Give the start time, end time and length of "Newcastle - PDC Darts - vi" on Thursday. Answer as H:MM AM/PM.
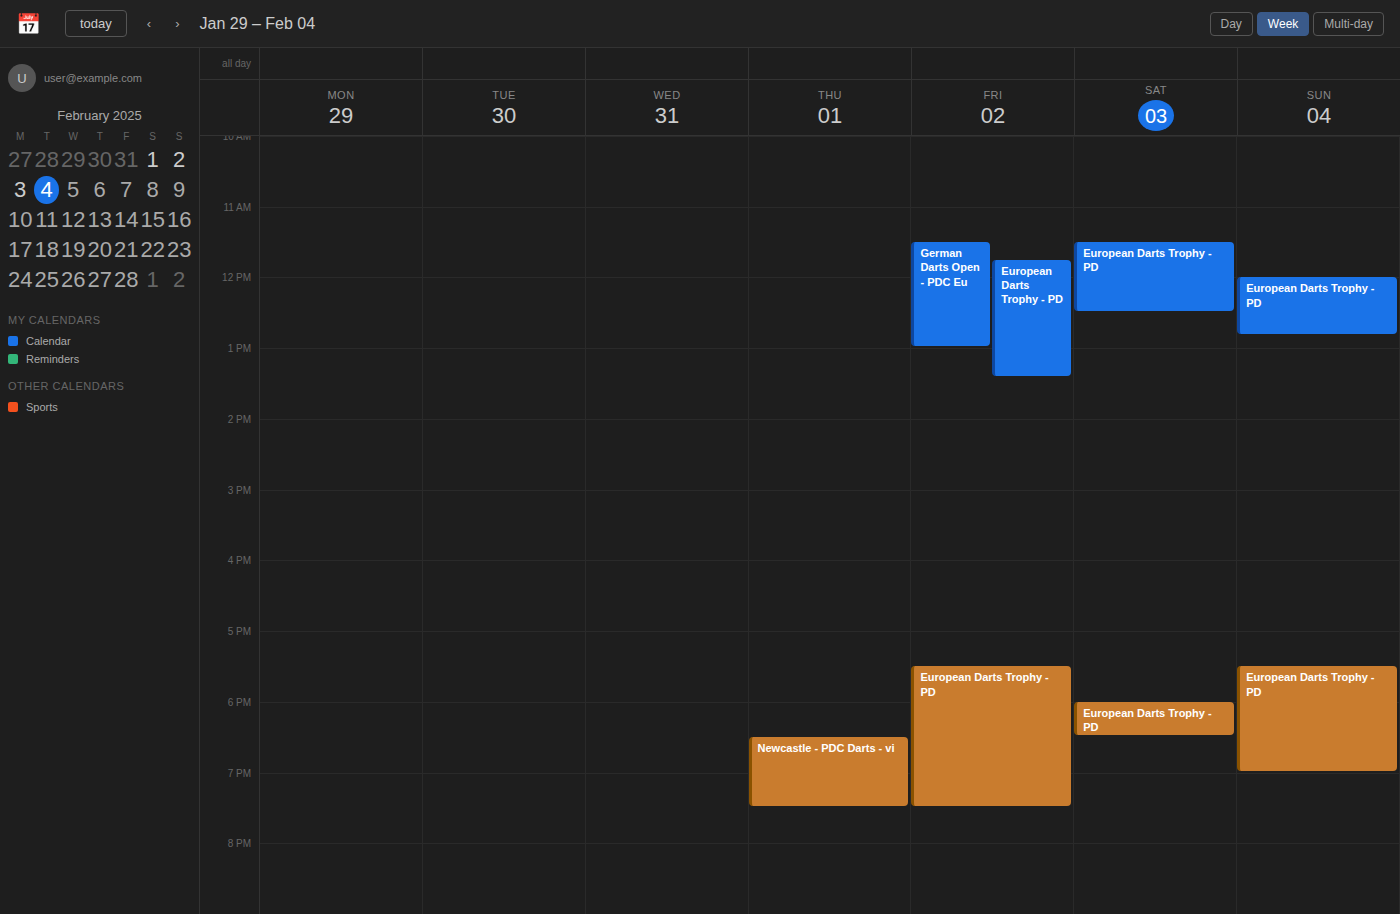
6:30 PM to 7:30 PM, 1 hour